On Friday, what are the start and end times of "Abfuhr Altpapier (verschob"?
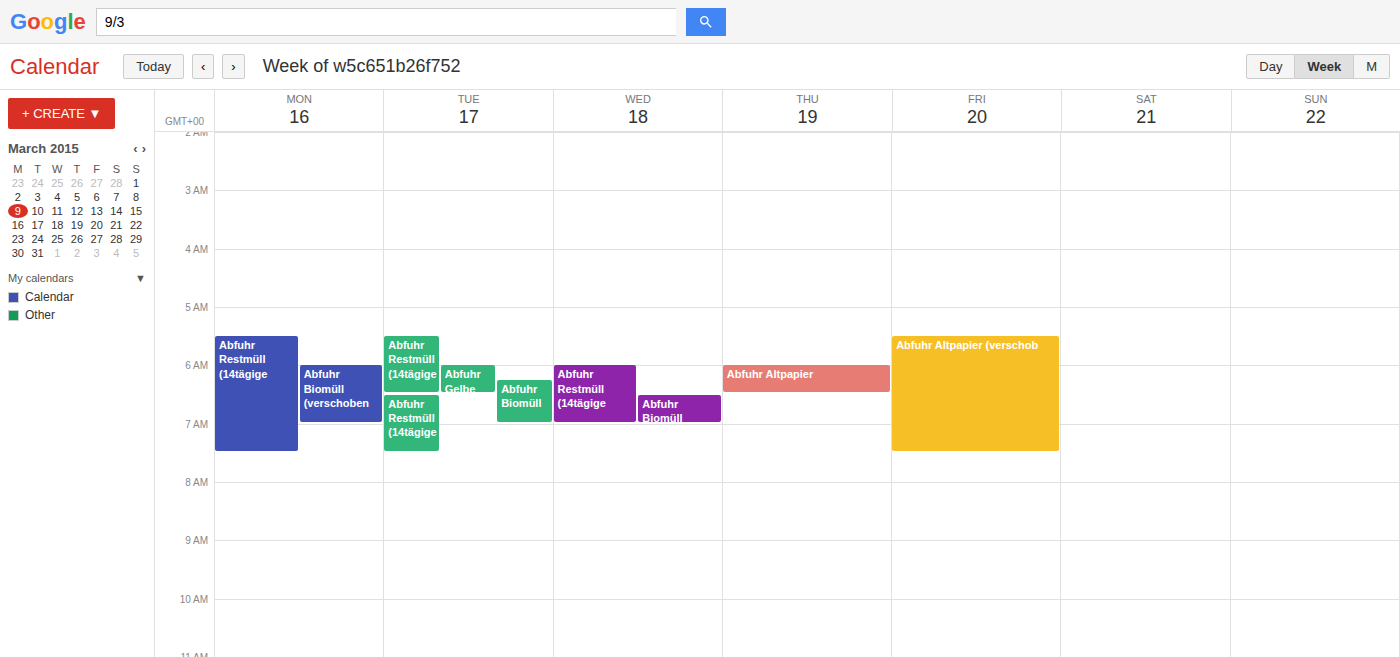
5:30 AM to 7:30 AM